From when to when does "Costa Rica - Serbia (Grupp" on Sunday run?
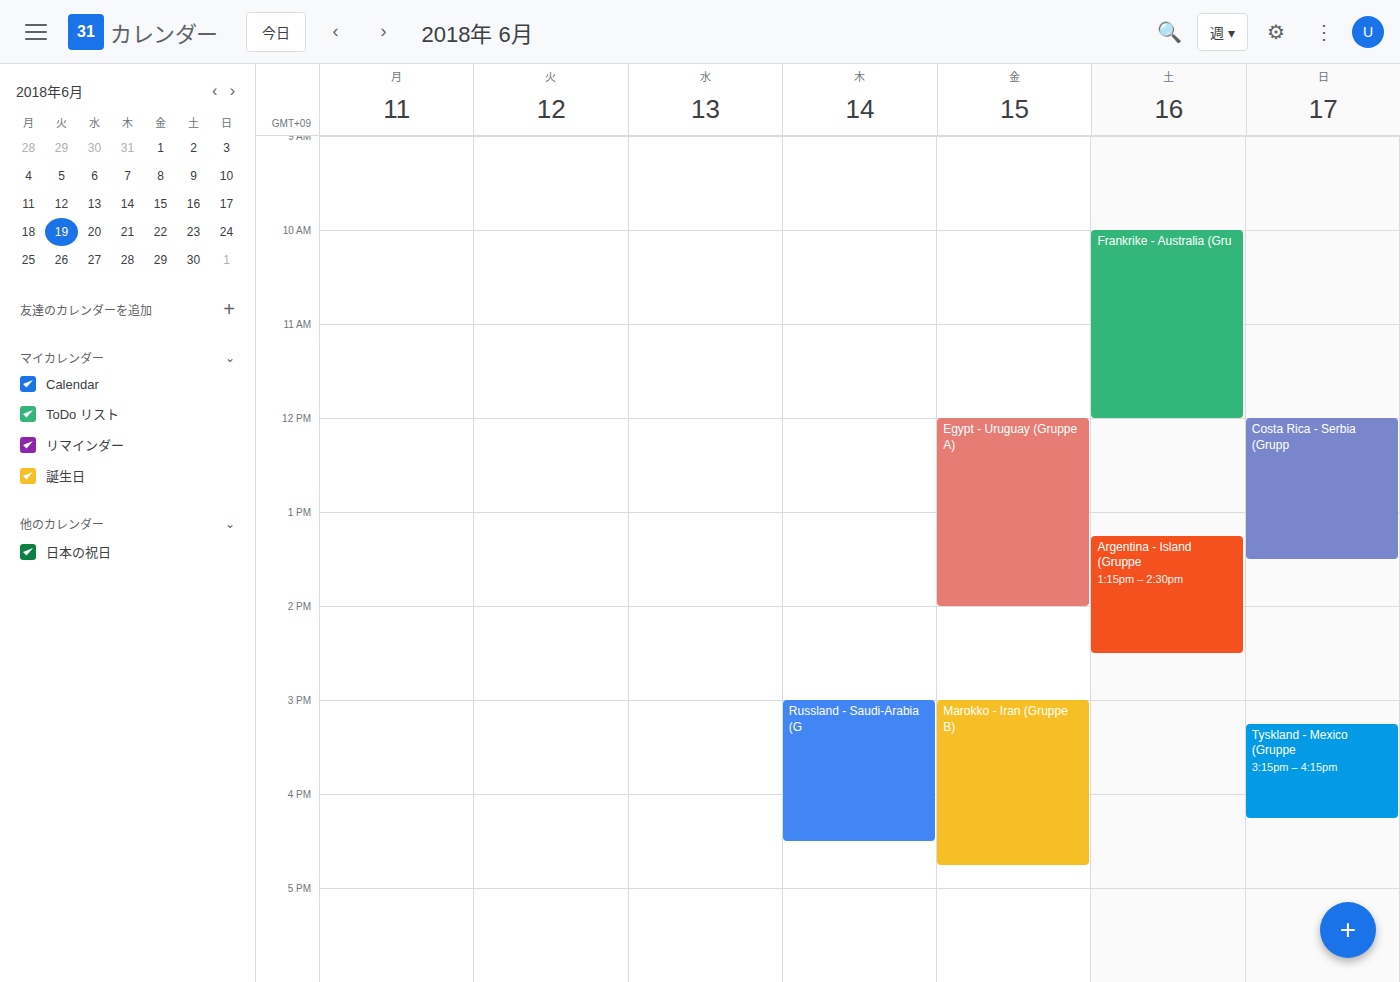
12:00 PM to 1:30 PM